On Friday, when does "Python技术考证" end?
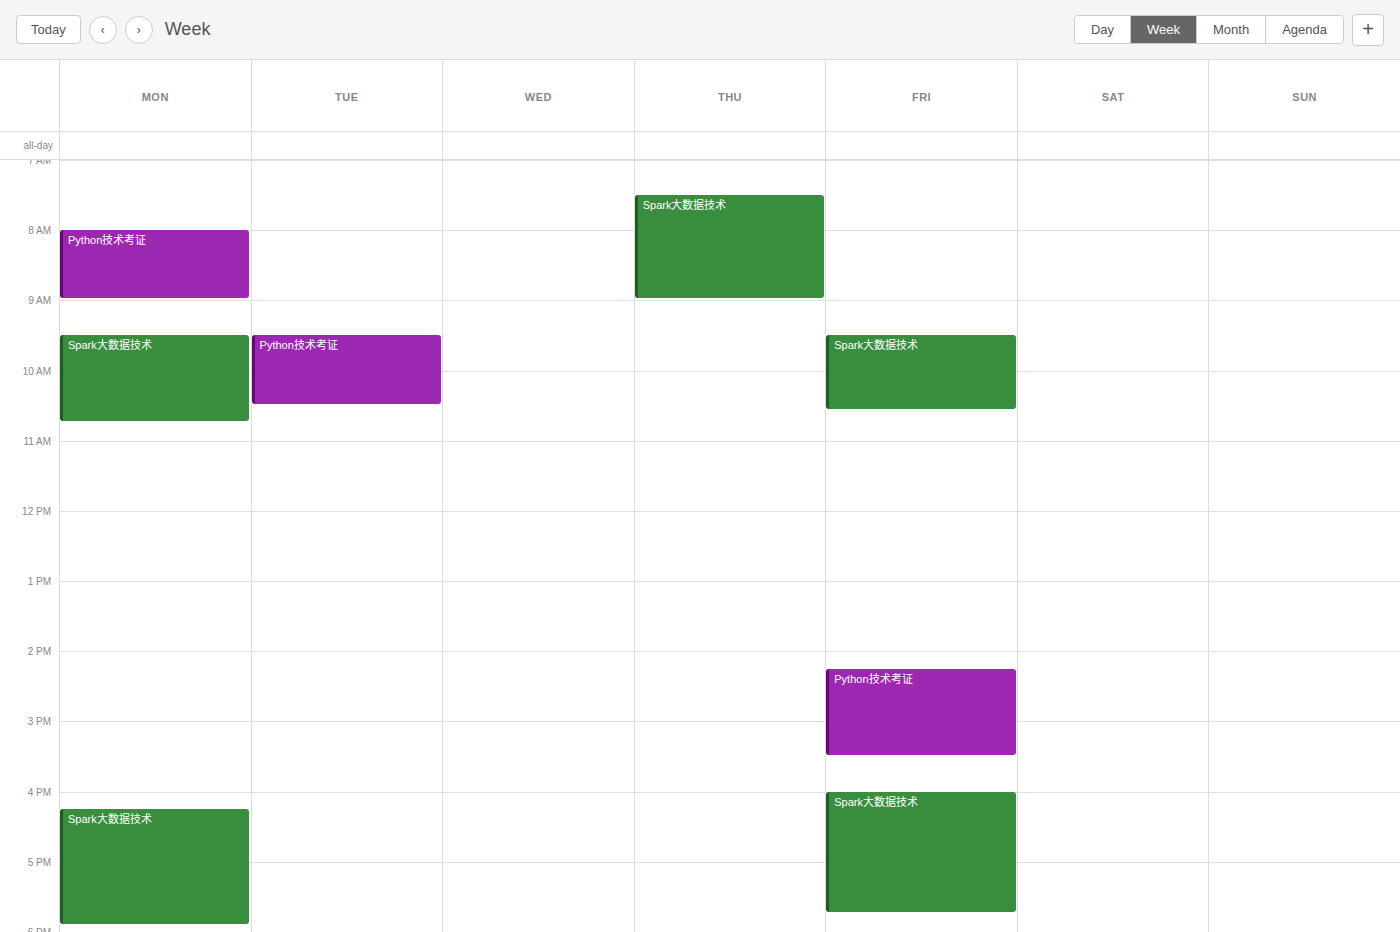
3:30 PM